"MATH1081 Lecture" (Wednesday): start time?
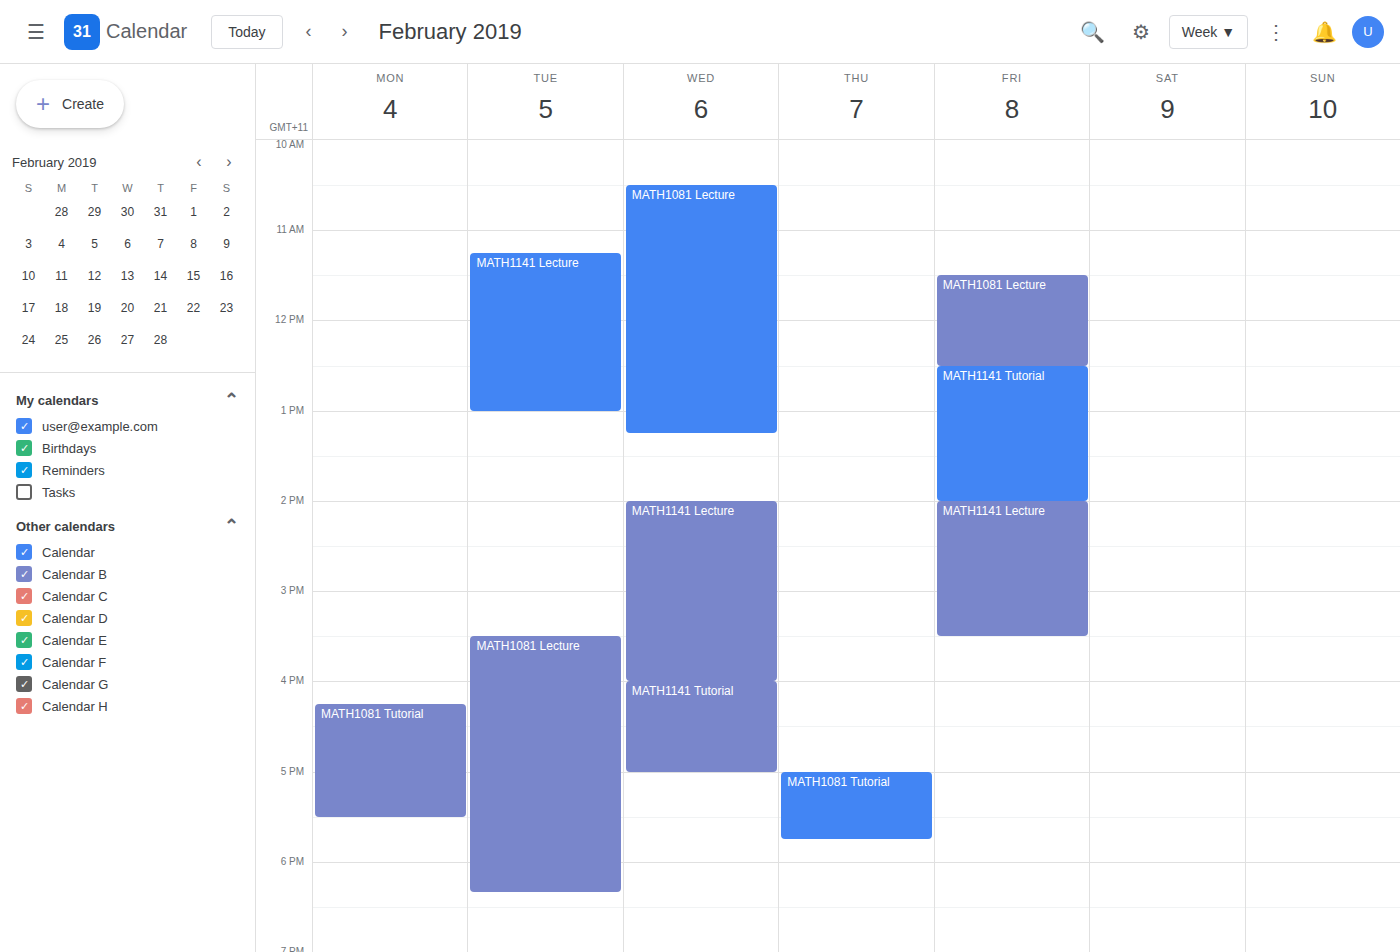
10:30 AM